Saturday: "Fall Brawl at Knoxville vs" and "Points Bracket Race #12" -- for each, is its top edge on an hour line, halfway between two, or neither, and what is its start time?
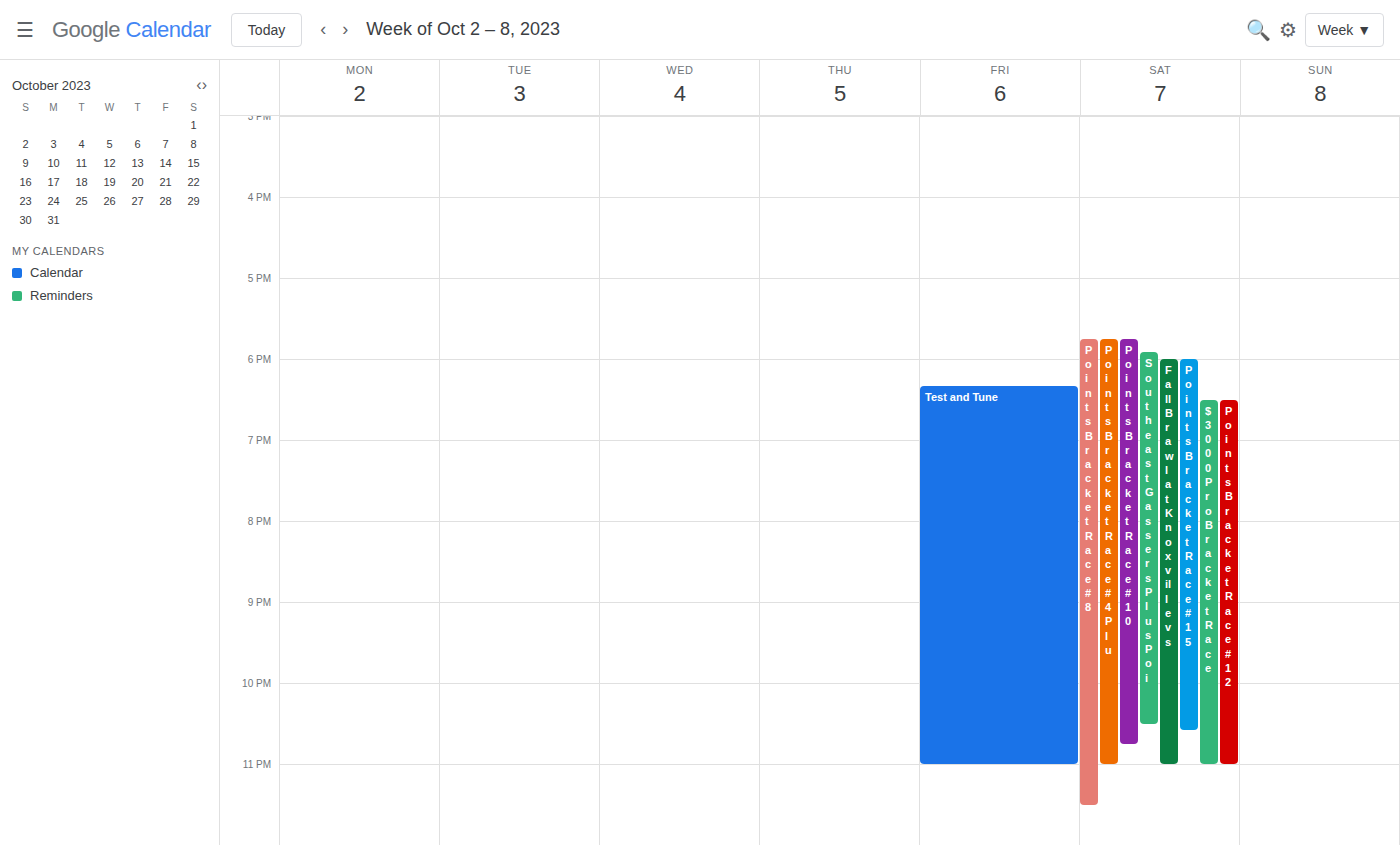
"Fall Brawl at Knoxville vs": 6:00 PM, exactly on the 6 PM line. "Points Bracket Race #12": 6:30 PM, halfway between the 6 PM and 7 PM lines.